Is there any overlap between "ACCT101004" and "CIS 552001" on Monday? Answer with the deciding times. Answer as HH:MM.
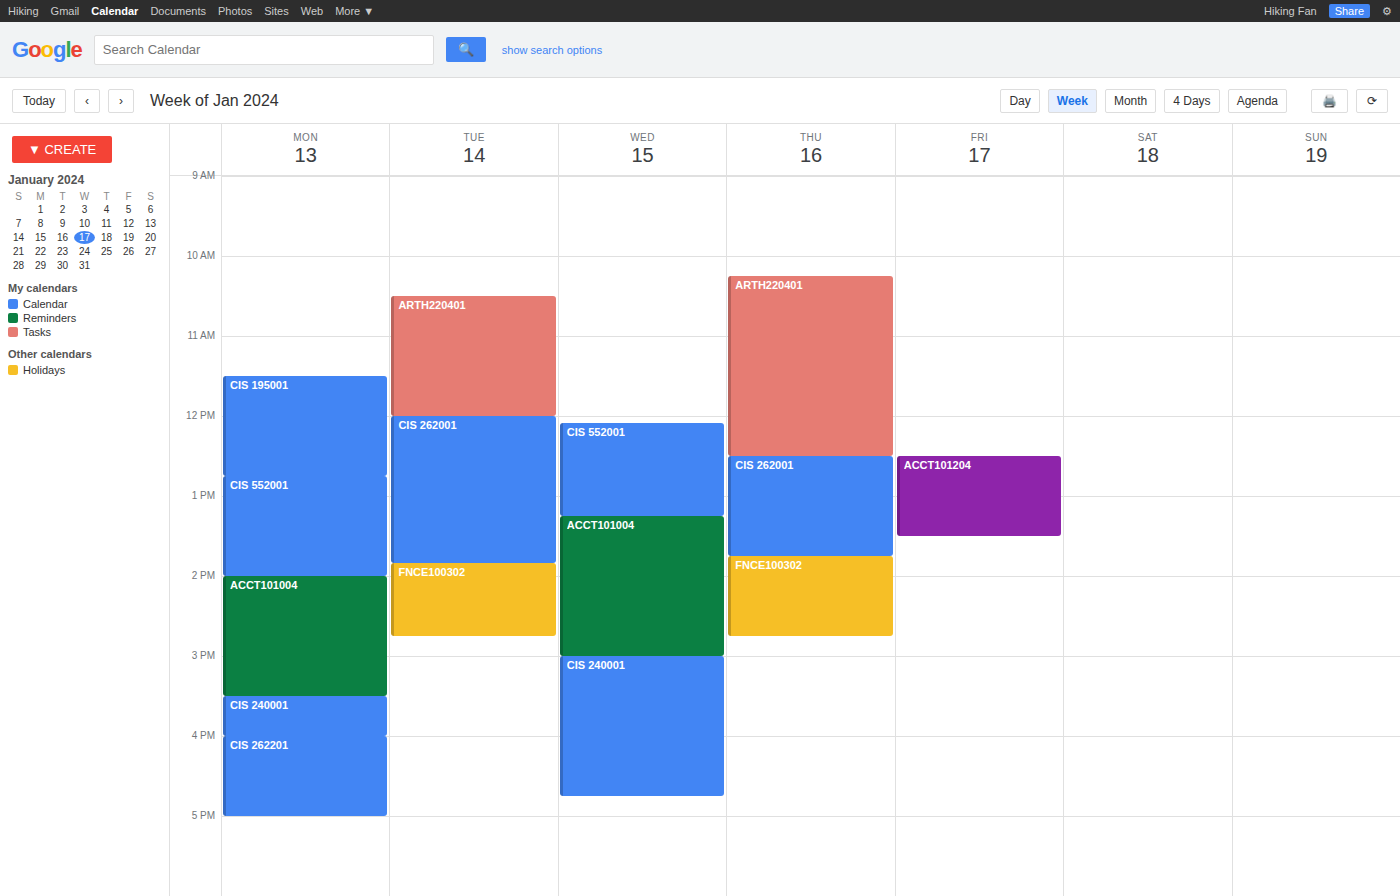
"CIS 552001" ends at 14:00, exactly when "ACCT101004" starts -- they touch but do not overlap.